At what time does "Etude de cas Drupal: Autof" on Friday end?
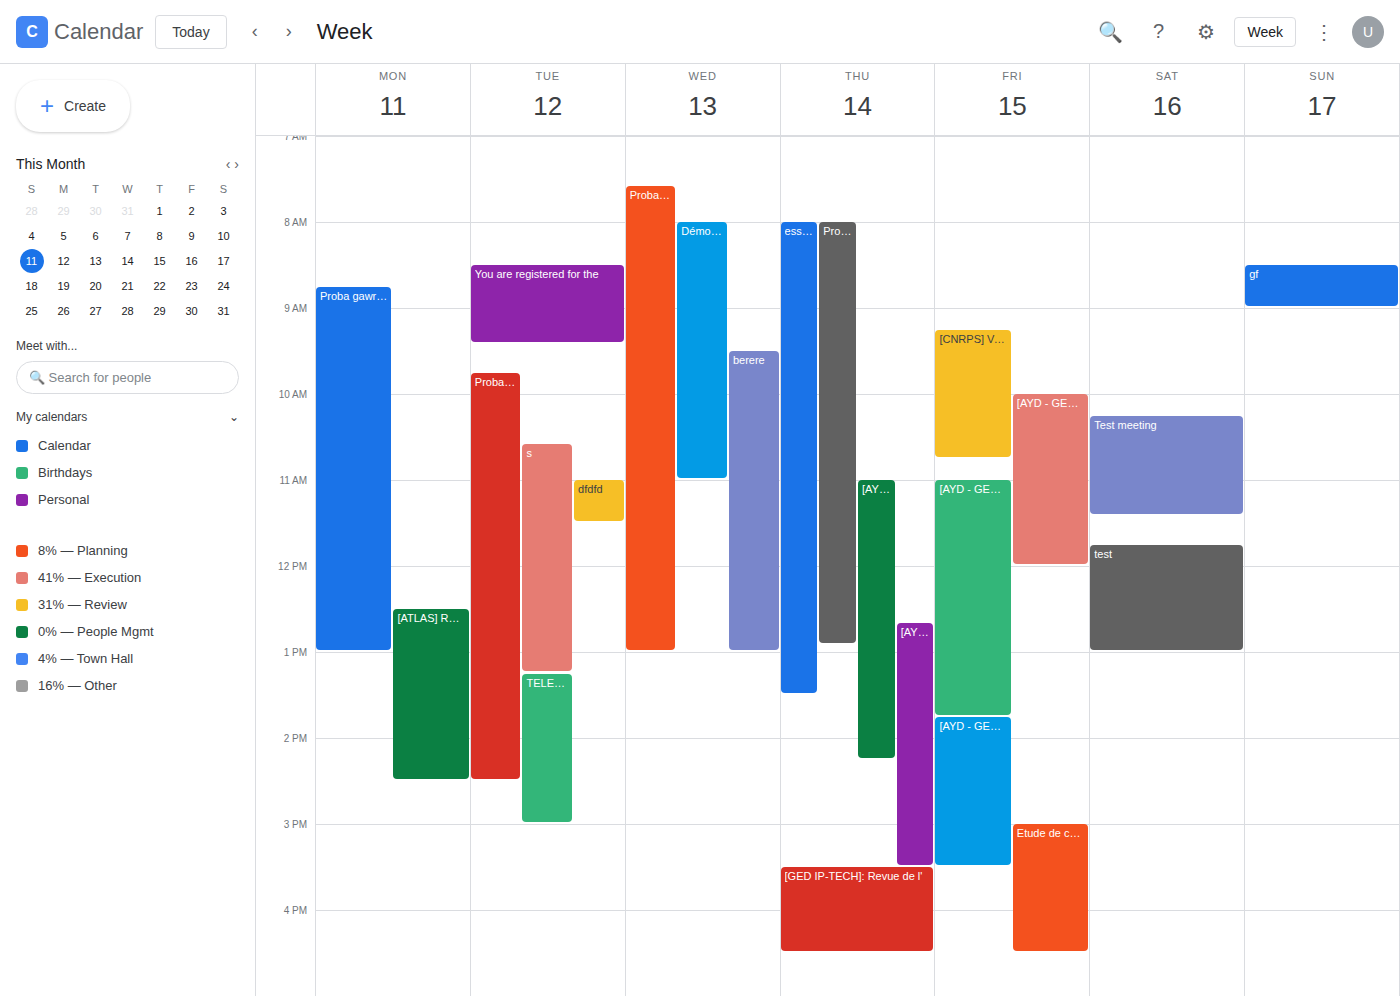
4:30 PM